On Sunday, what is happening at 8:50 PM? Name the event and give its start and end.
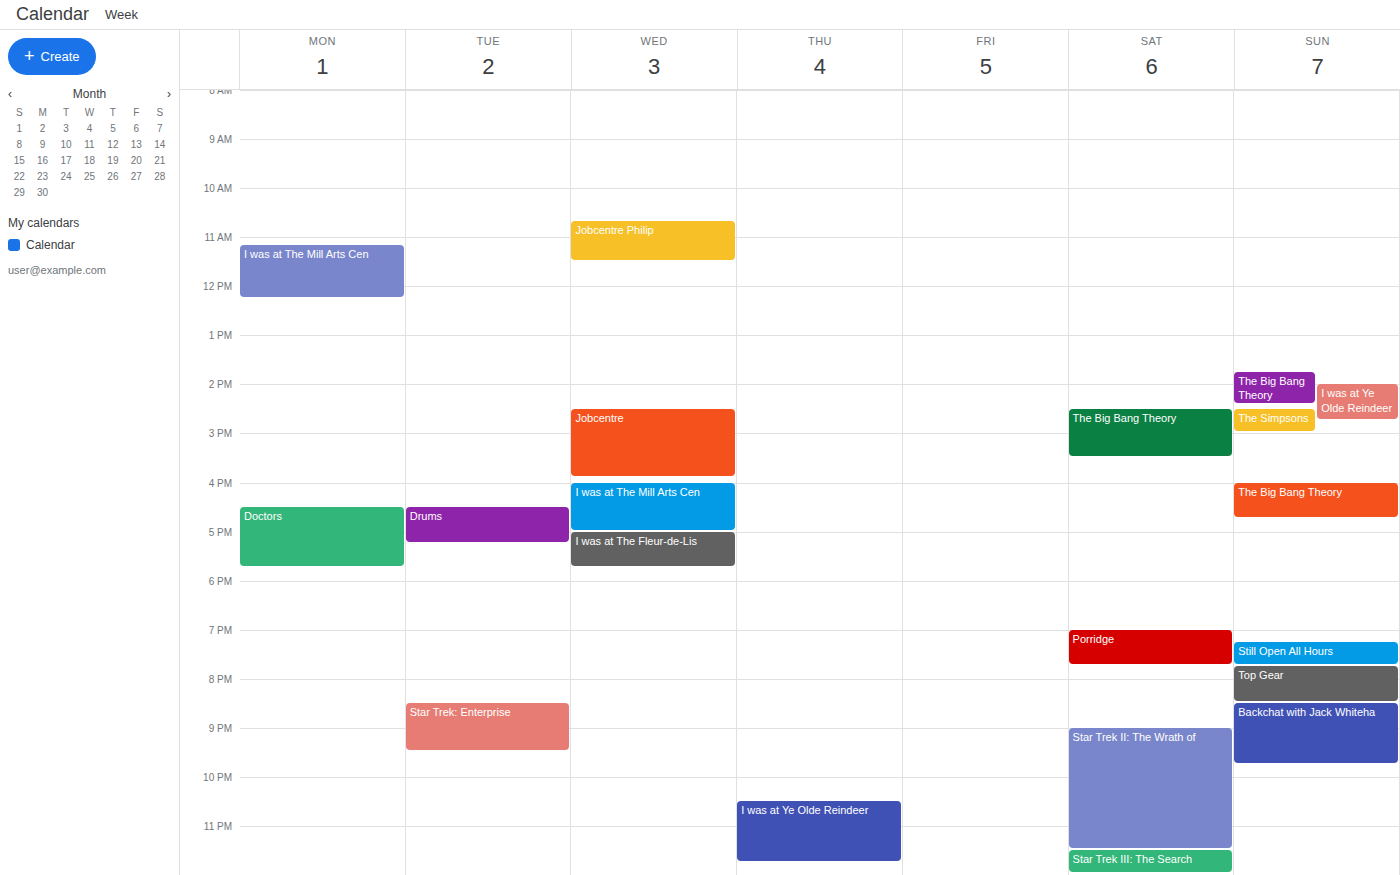
"Backchat with Jack Whiteha", 8:30 PM to 9:45 PM